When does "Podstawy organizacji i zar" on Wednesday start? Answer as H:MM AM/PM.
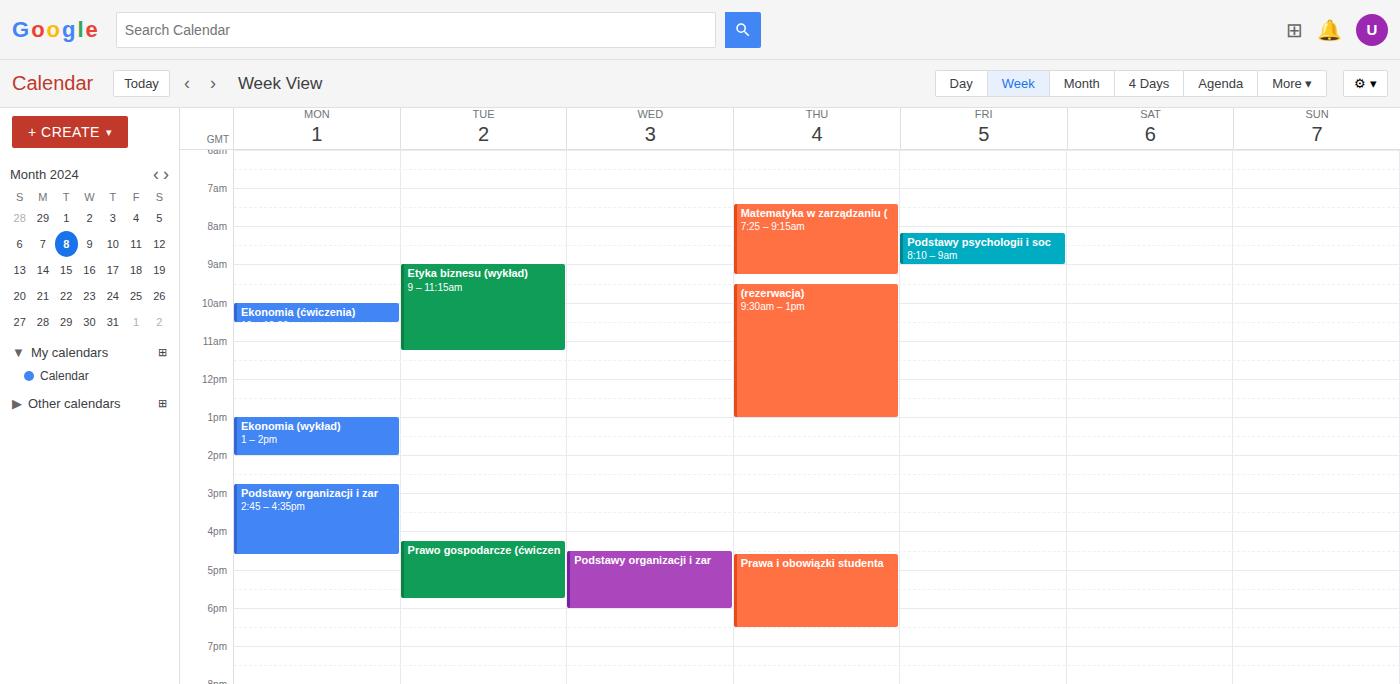
4:30 PM